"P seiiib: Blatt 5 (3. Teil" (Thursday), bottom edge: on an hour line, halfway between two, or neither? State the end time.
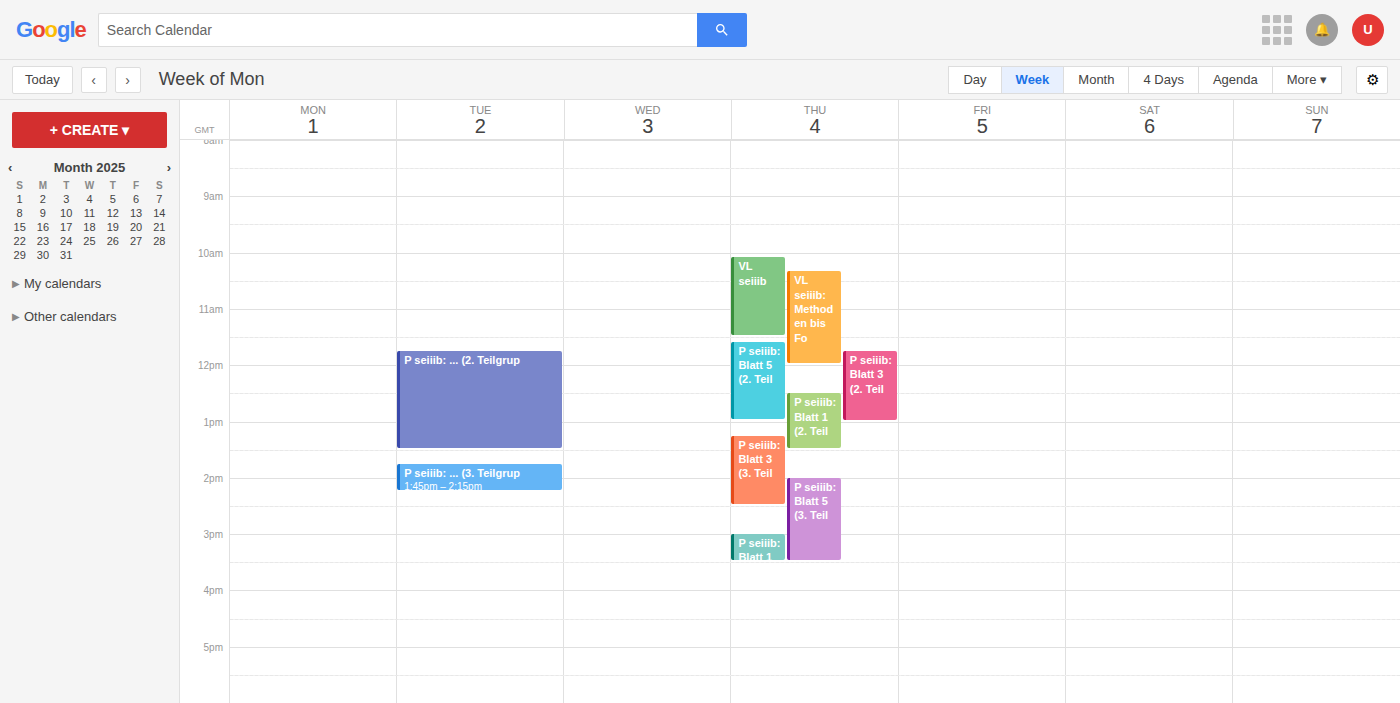
3:30 PM -- halfway between the 3 PM and 4 PM lines.